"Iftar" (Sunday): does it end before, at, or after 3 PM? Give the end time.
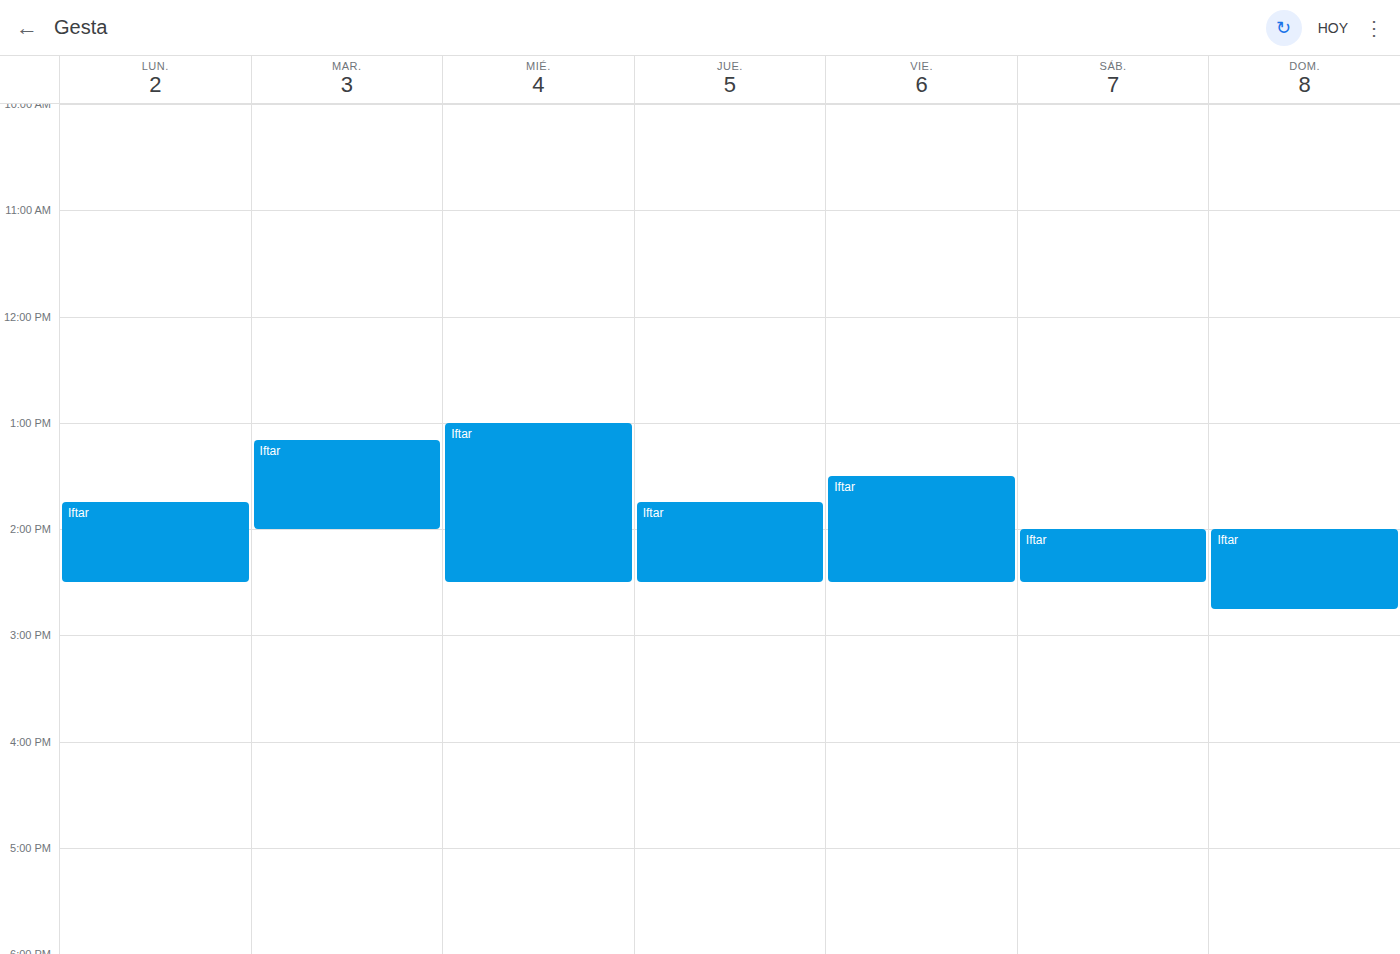
2:45 PM -- before 3 PM, 15 minutes above the 3 PM line.